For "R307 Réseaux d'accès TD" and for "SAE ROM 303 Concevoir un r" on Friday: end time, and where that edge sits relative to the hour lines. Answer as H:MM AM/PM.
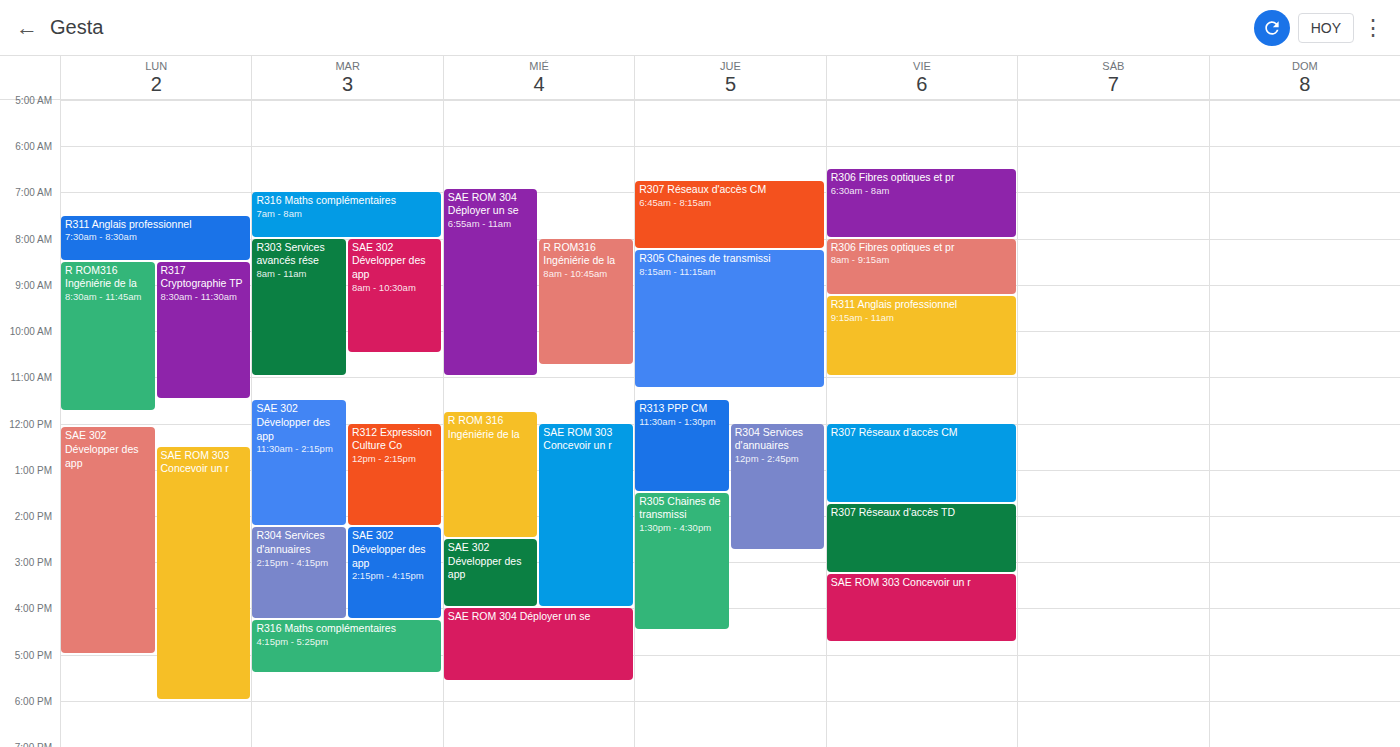
"R307 Réseaux d'accès TD": 3:15 PM, neither: a quarter of the way from the 3 PM line to the 4 PM line. "SAE ROM 303 Concevoir un r": 4:45 PM, neither: three quarters of the way from the 4 PM line to the 5 PM line.